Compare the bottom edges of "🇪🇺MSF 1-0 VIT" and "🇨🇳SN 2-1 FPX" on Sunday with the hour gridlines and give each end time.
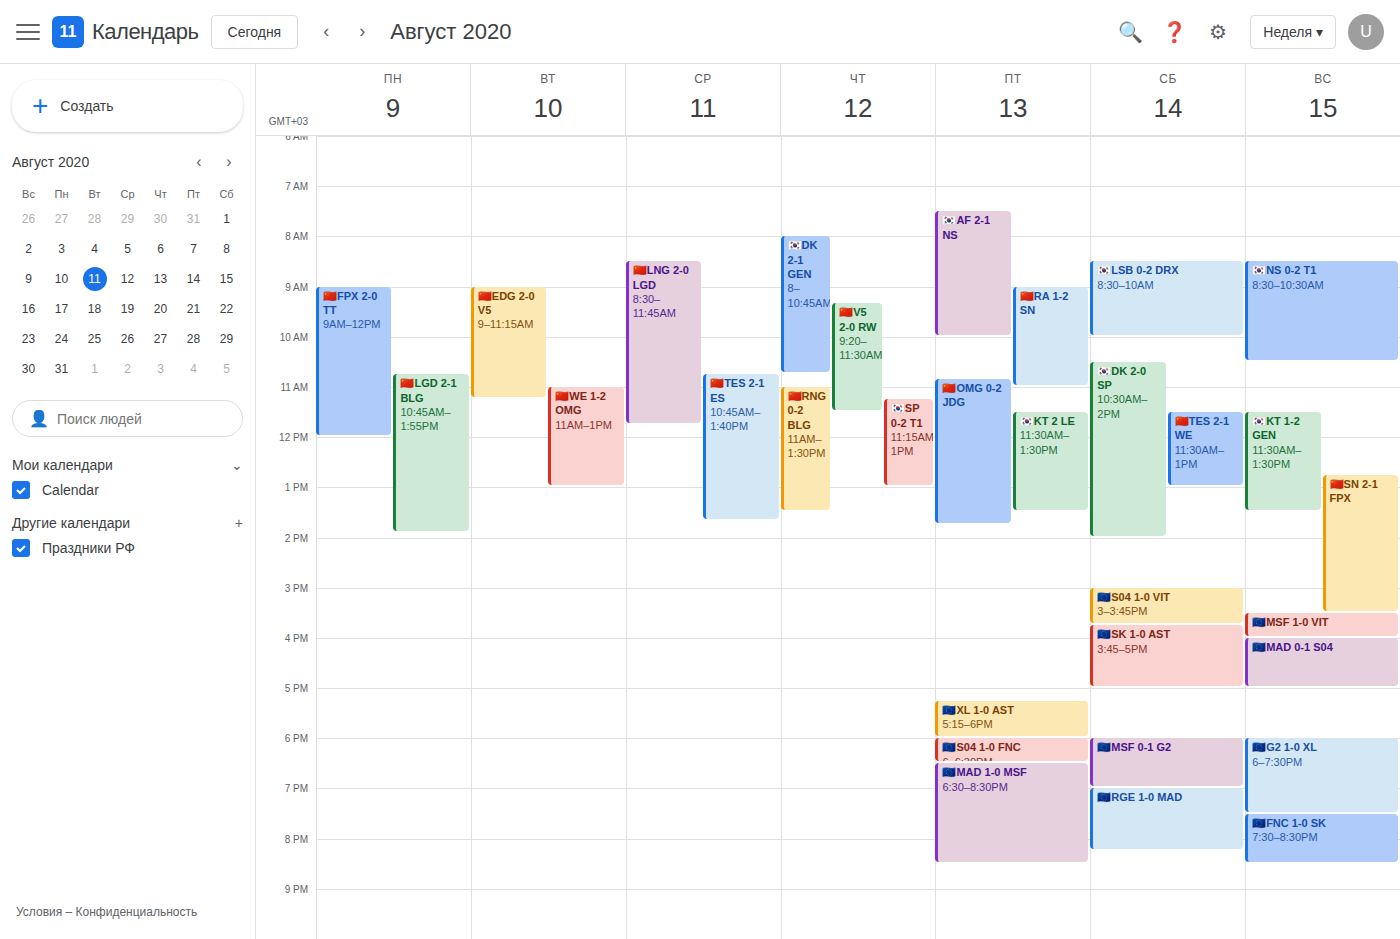
"🇪🇺MSF 1-0 VIT": 4:00 PM, exactly on the 4 PM line. "🇨🇳SN 2-1 FPX": 3:30 PM, halfway between the 3 PM and 4 PM lines.